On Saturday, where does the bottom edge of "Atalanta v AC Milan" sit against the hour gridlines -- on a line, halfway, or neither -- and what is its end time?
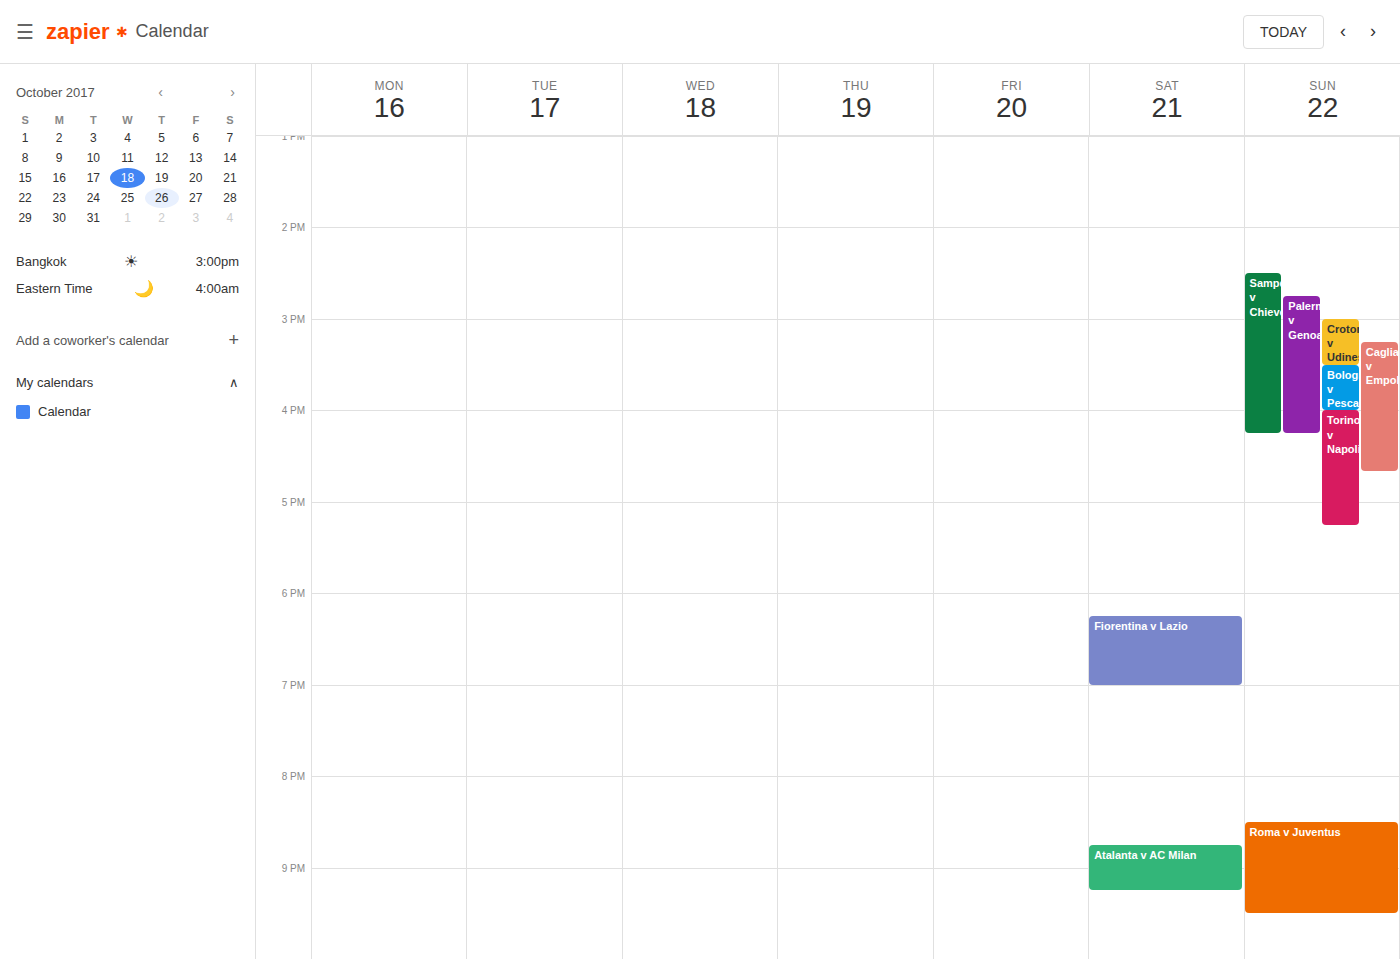
9:15 PM -- neither: a quarter of the way from the 9 PM line to the 10 PM line.